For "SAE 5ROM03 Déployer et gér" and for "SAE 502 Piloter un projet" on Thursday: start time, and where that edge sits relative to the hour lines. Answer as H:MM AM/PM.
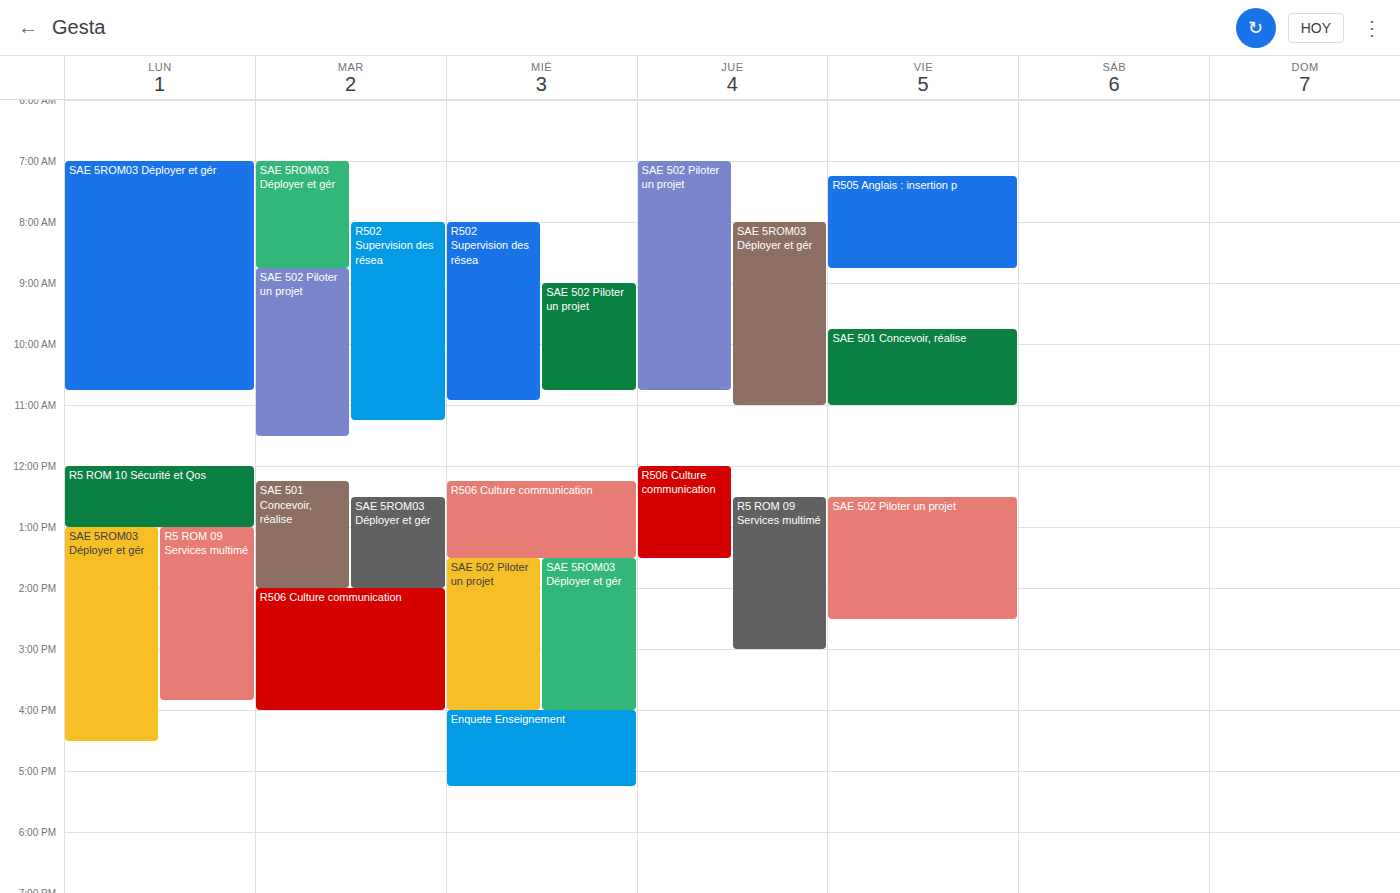
"SAE 5ROM03 Déployer et gér": 8:00 AM, exactly on the 8 AM line. "SAE 502 Piloter un projet": 7:00 AM, exactly on the 7 AM line.